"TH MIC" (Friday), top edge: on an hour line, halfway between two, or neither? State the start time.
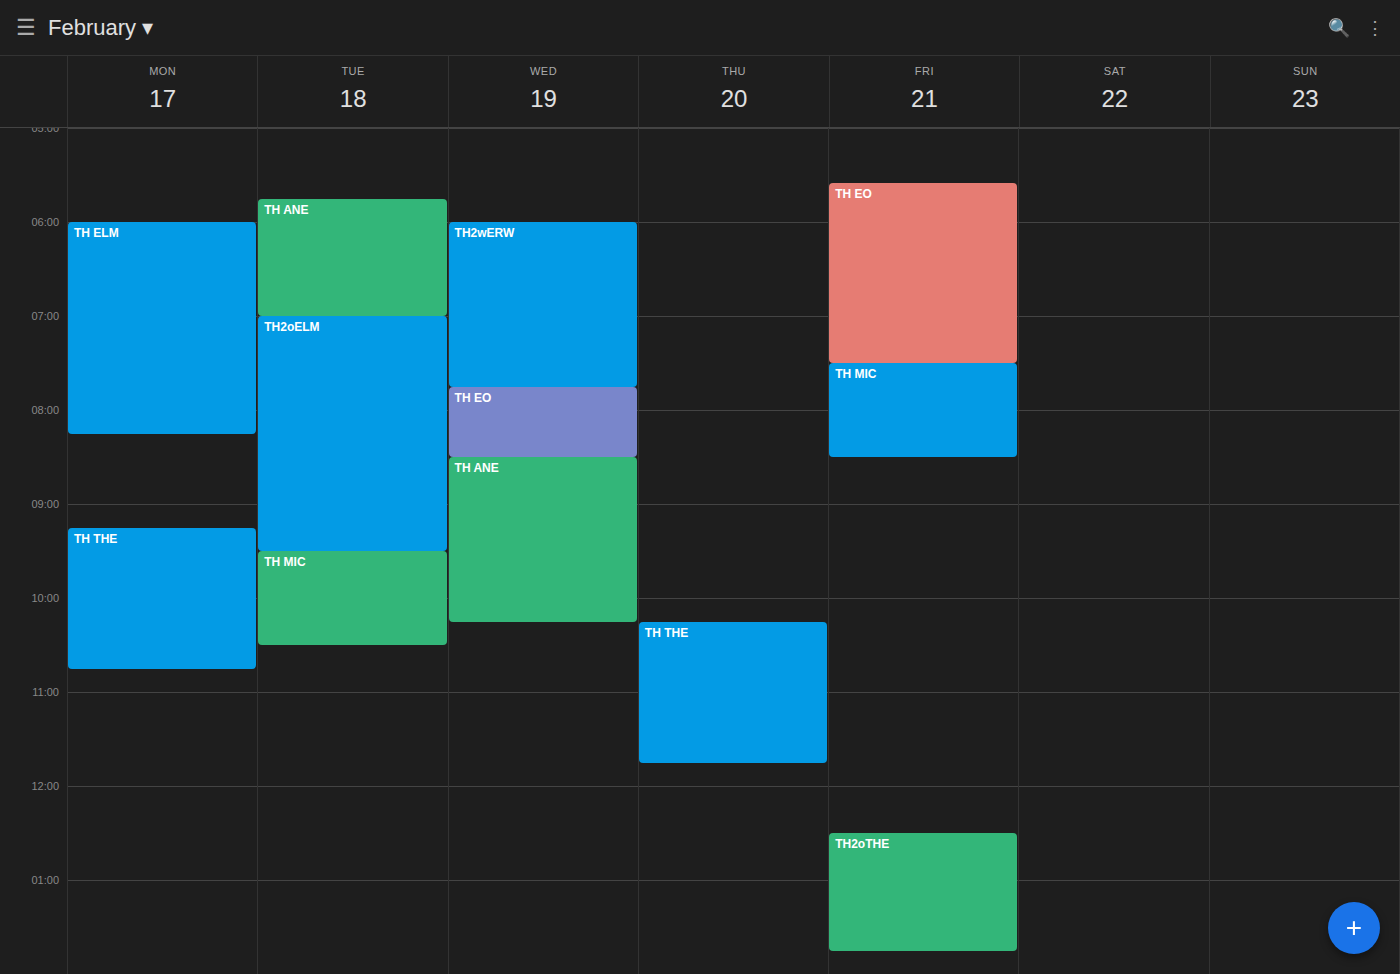
7:30 AM -- halfway between the 7 AM and 8 AM lines.